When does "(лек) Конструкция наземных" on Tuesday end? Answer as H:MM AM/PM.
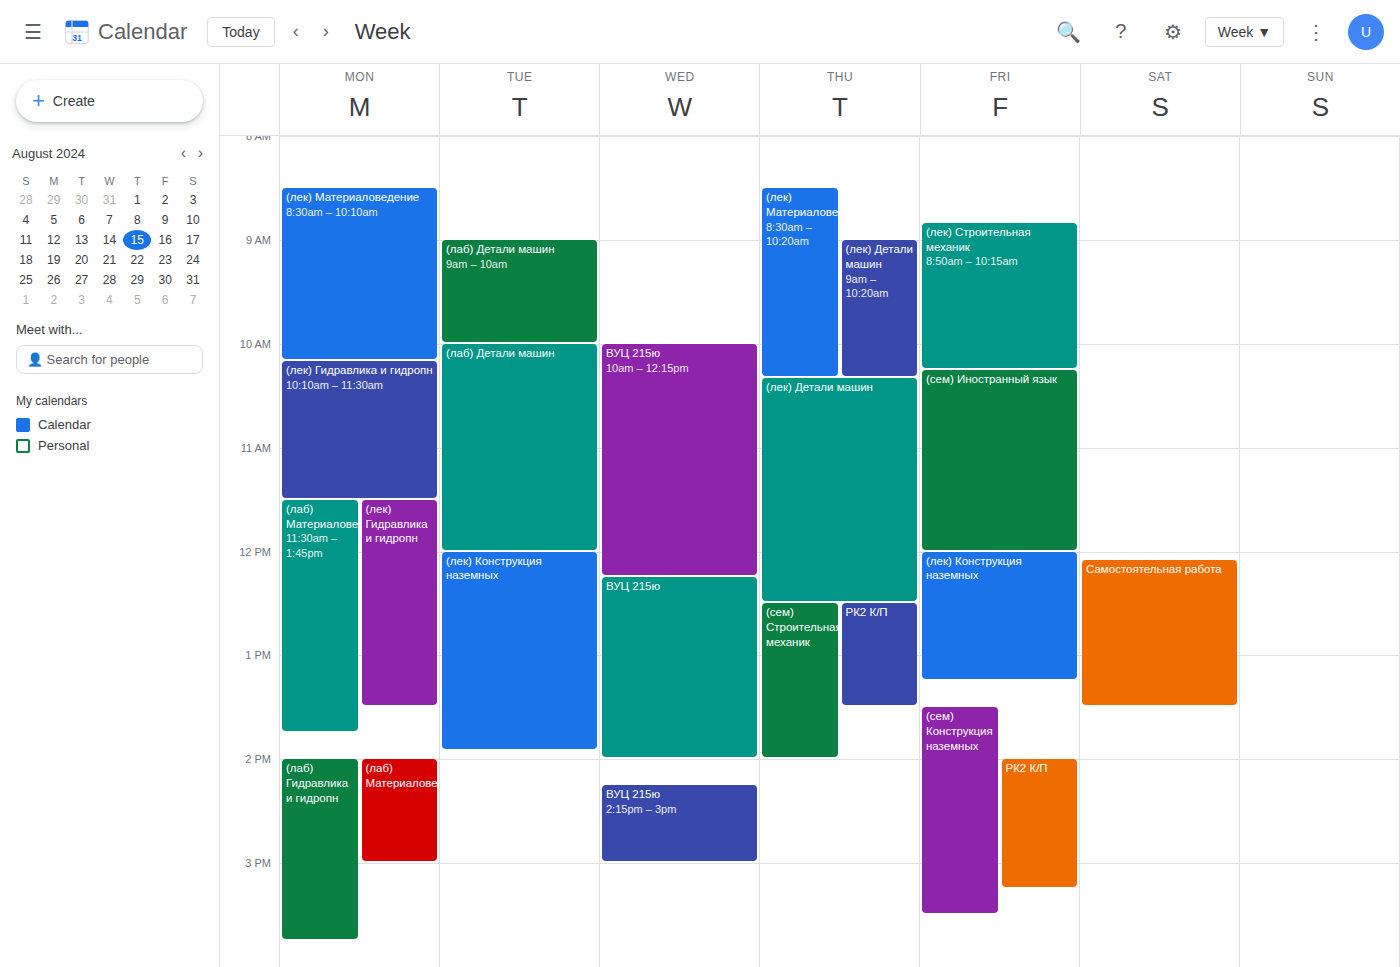
1:55 PM